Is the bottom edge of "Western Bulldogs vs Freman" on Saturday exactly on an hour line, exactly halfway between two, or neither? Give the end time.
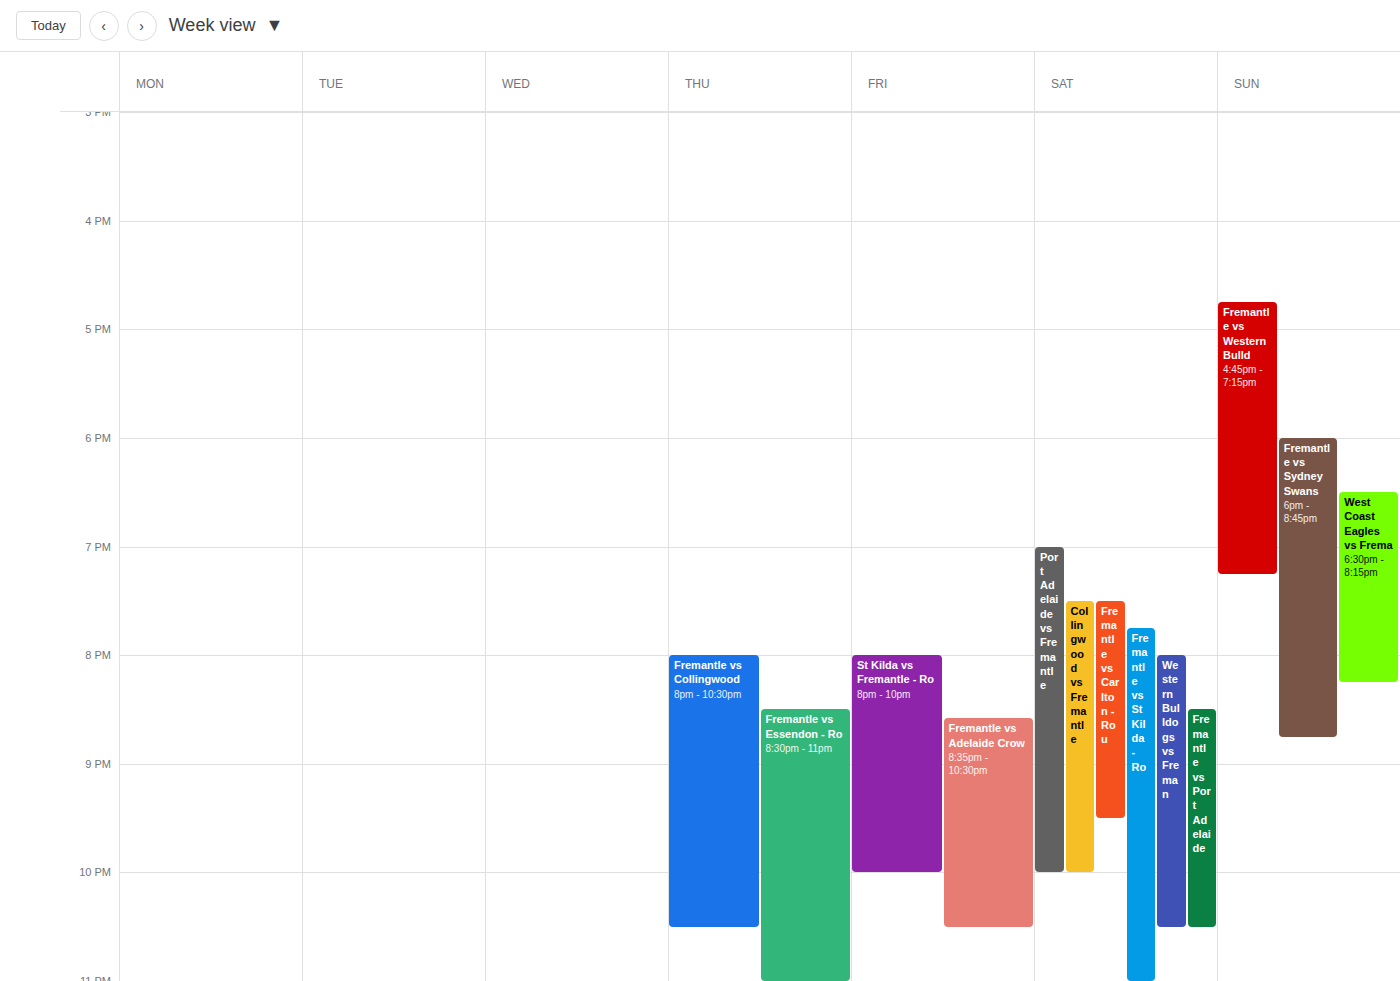
10:30 PM -- halfway between the 10 PM and 11 PM lines.